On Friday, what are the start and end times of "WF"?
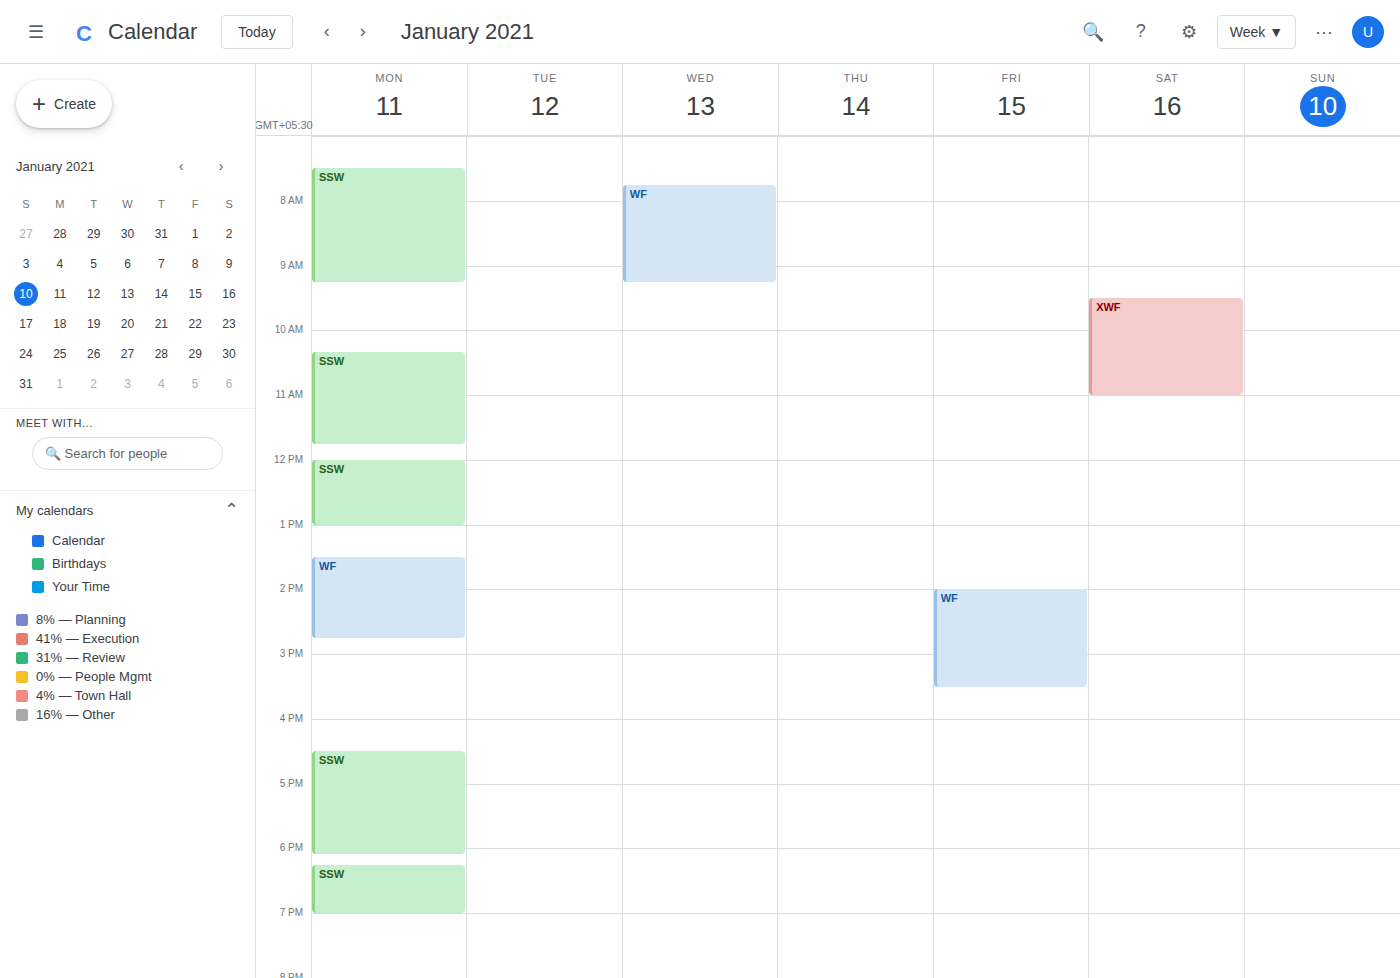
2:00 PM to 3:30 PM